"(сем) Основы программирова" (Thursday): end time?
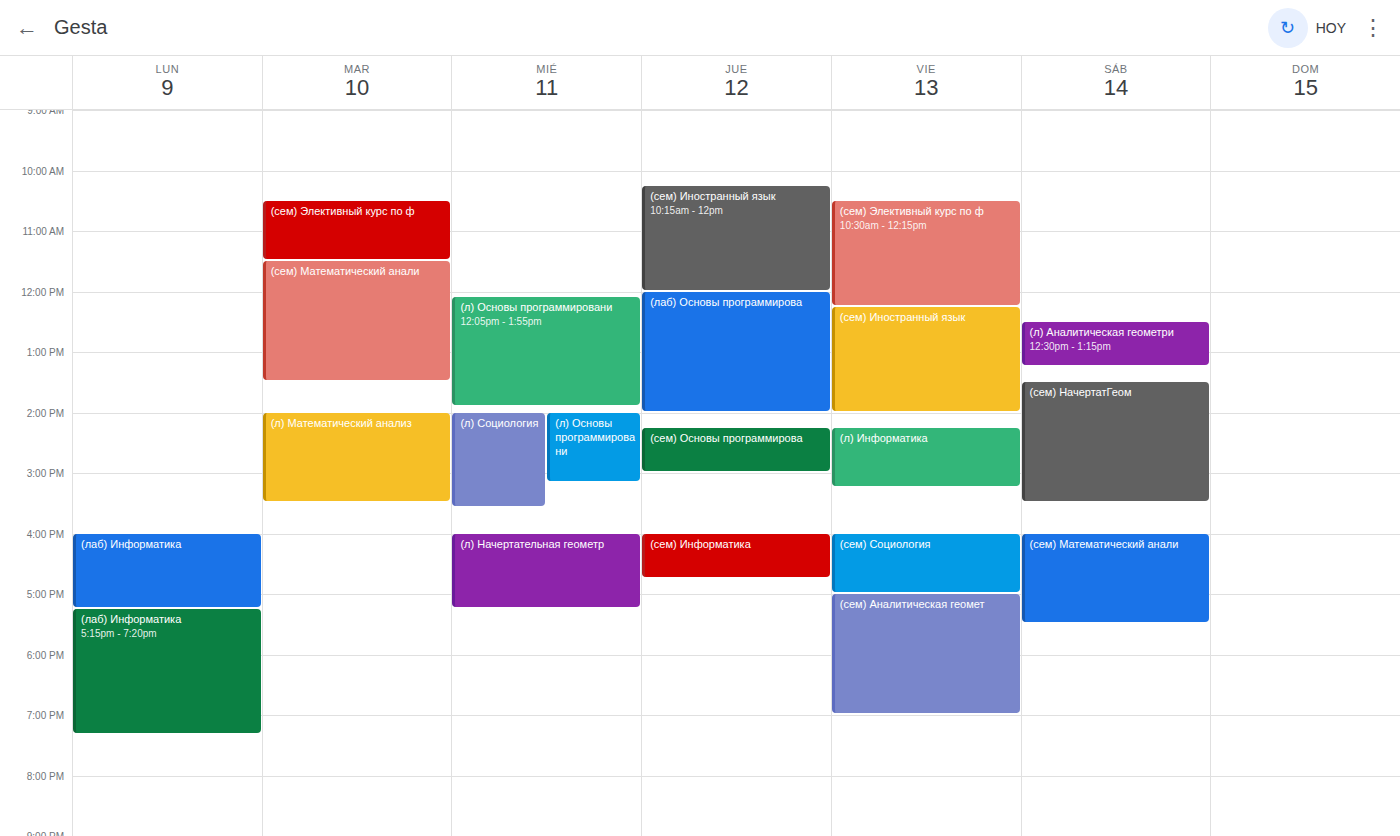
3:00 PM